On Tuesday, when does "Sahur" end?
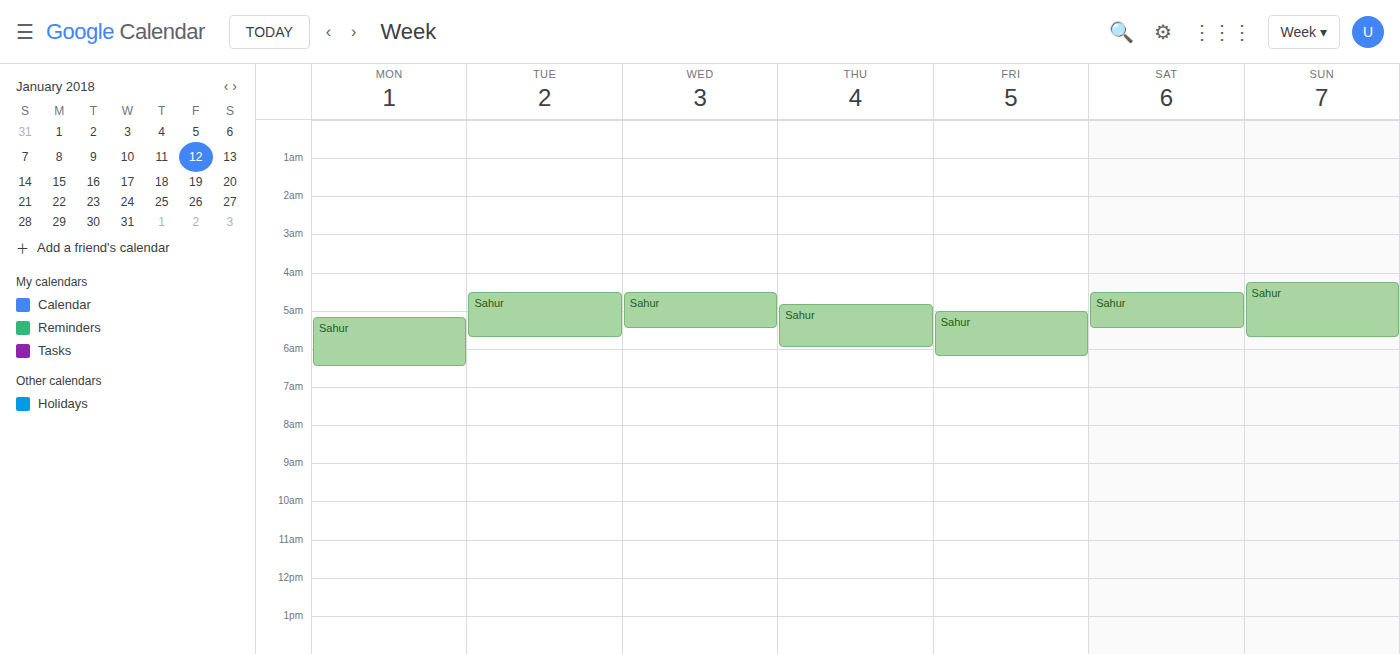
5:45 AM